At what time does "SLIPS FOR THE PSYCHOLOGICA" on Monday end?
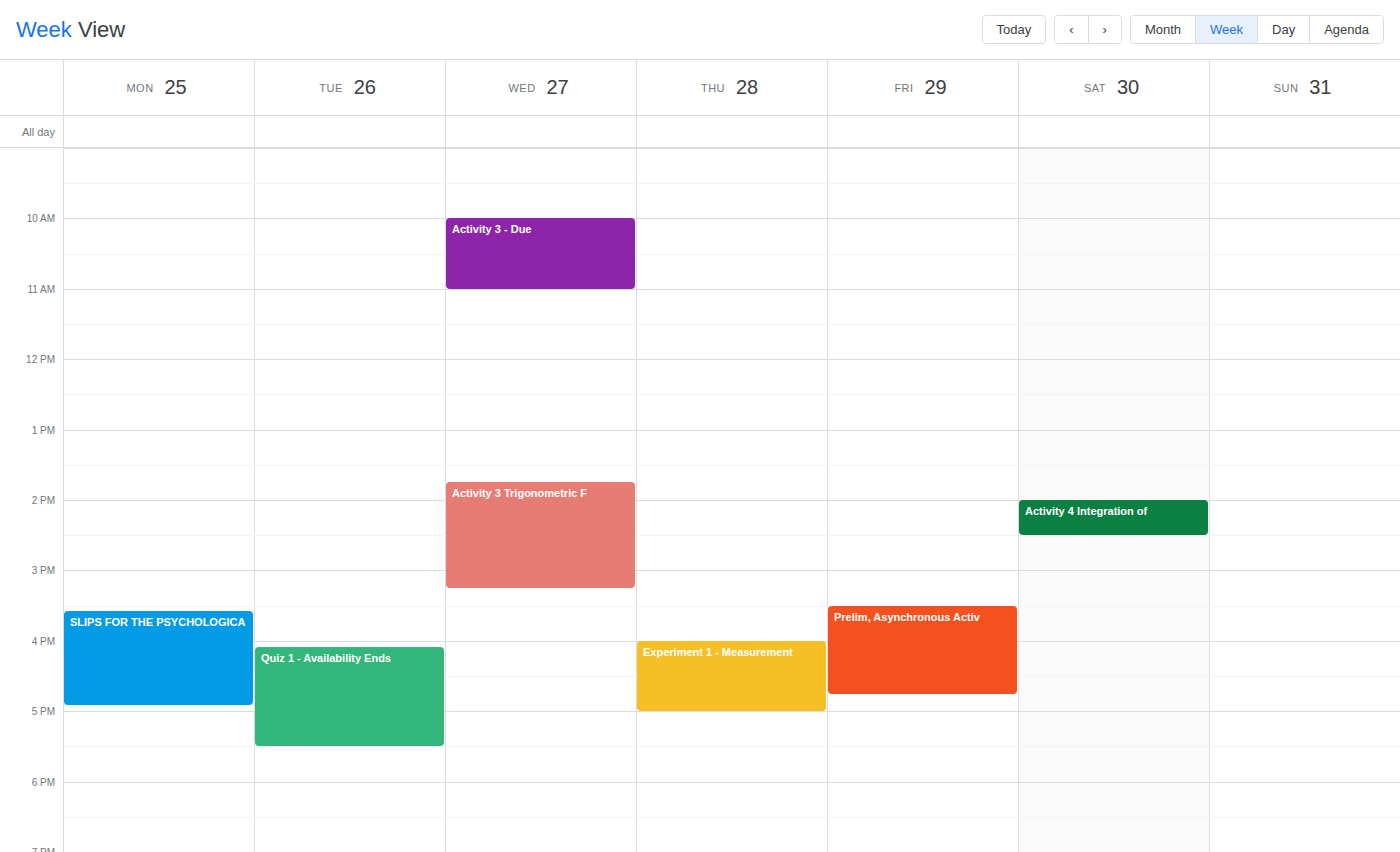
4:55 PM